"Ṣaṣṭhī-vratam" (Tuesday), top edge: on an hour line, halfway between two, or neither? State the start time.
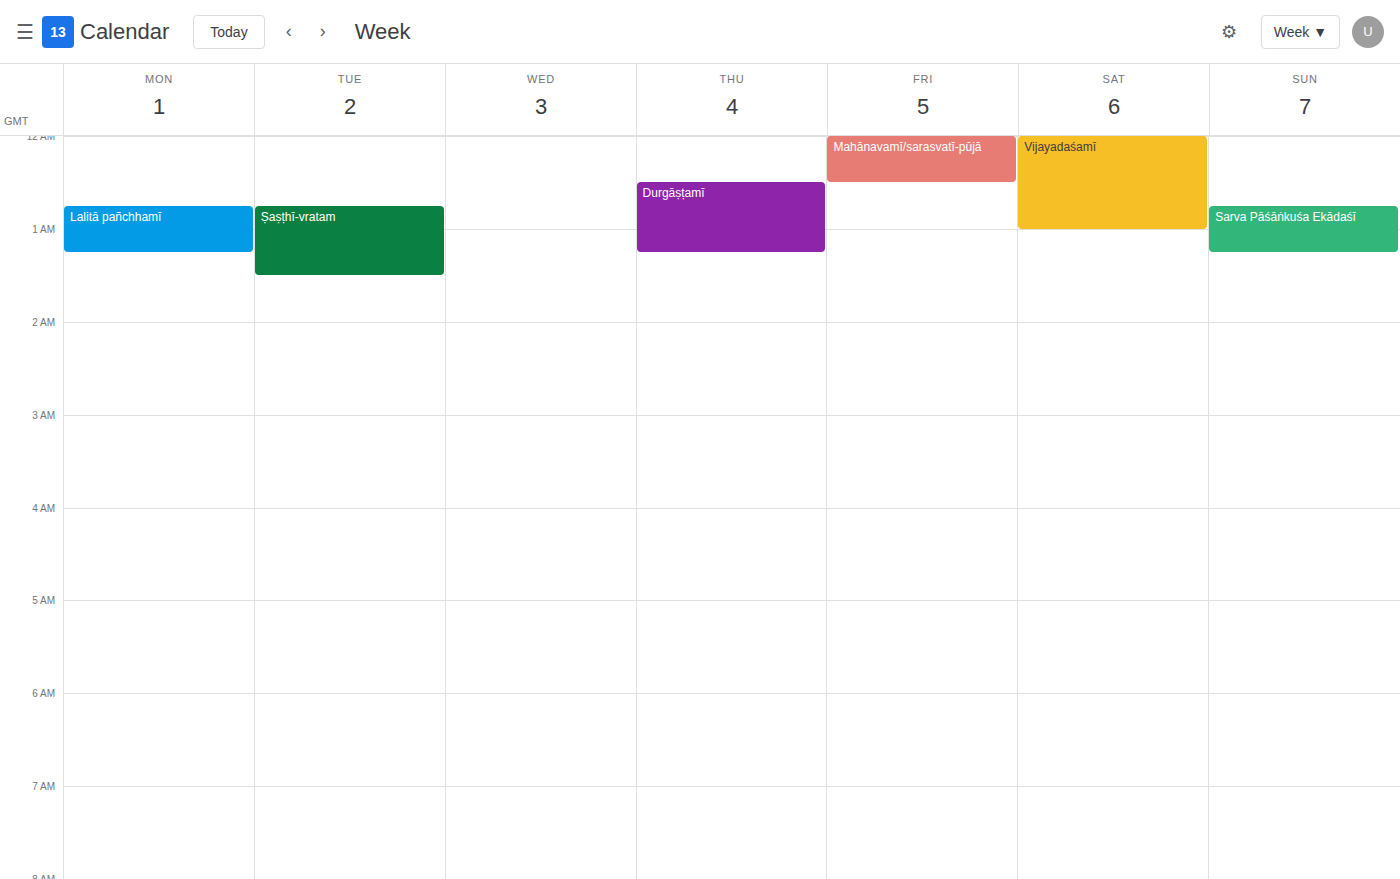
12:45 AM -- neither: three quarters of the way from the 12 AM line to the 1 AM line.